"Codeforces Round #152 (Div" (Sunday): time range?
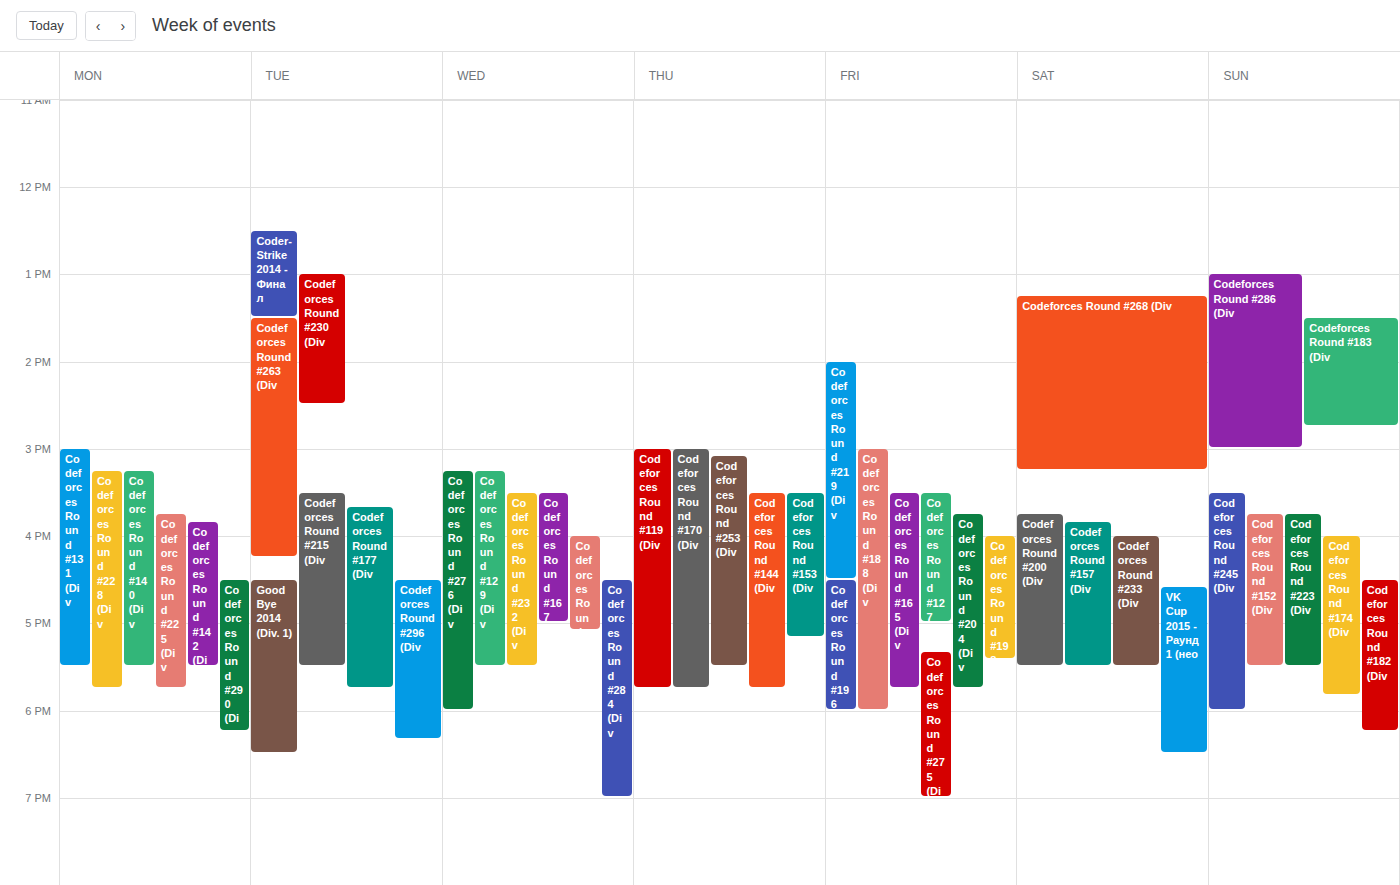
15:45 to 17:30